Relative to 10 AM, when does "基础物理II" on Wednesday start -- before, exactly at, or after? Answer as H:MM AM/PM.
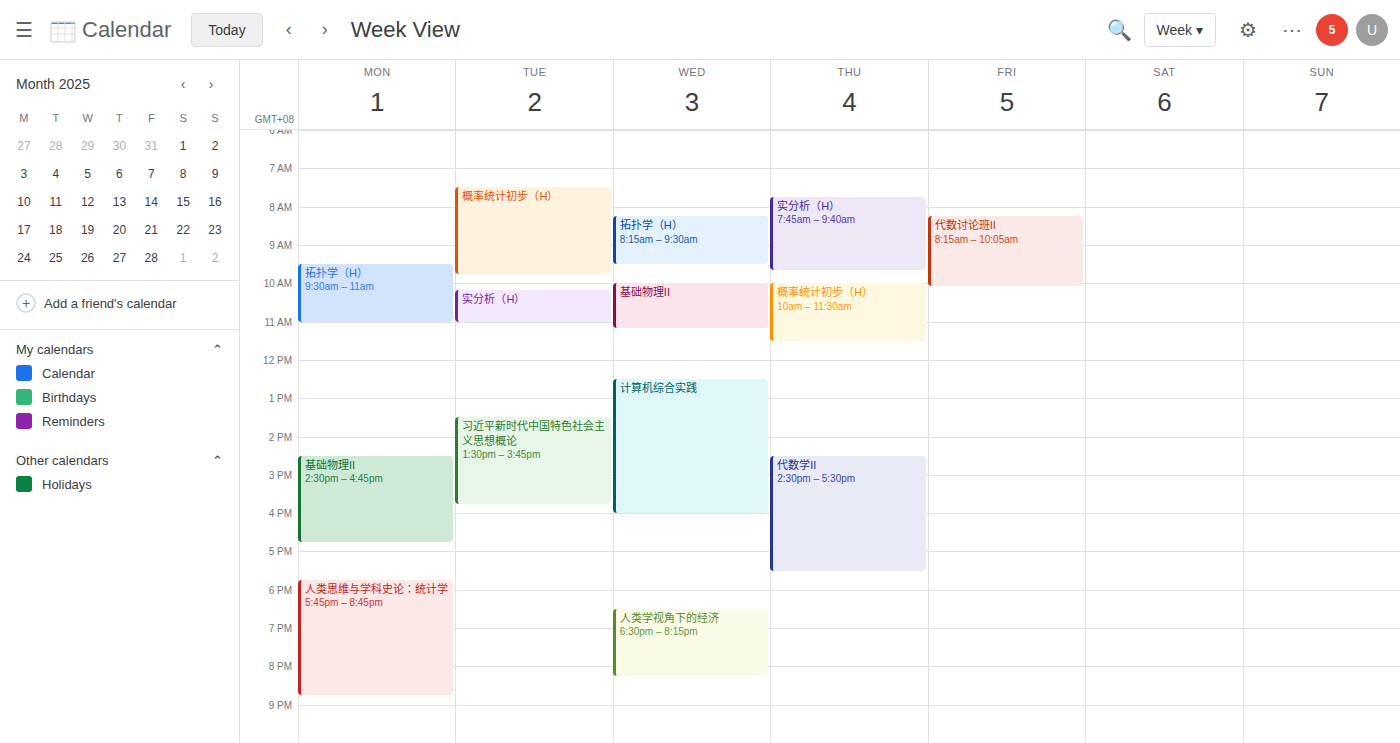
10:00 AM -- exactly at 10 AM, on the 10 AM line.